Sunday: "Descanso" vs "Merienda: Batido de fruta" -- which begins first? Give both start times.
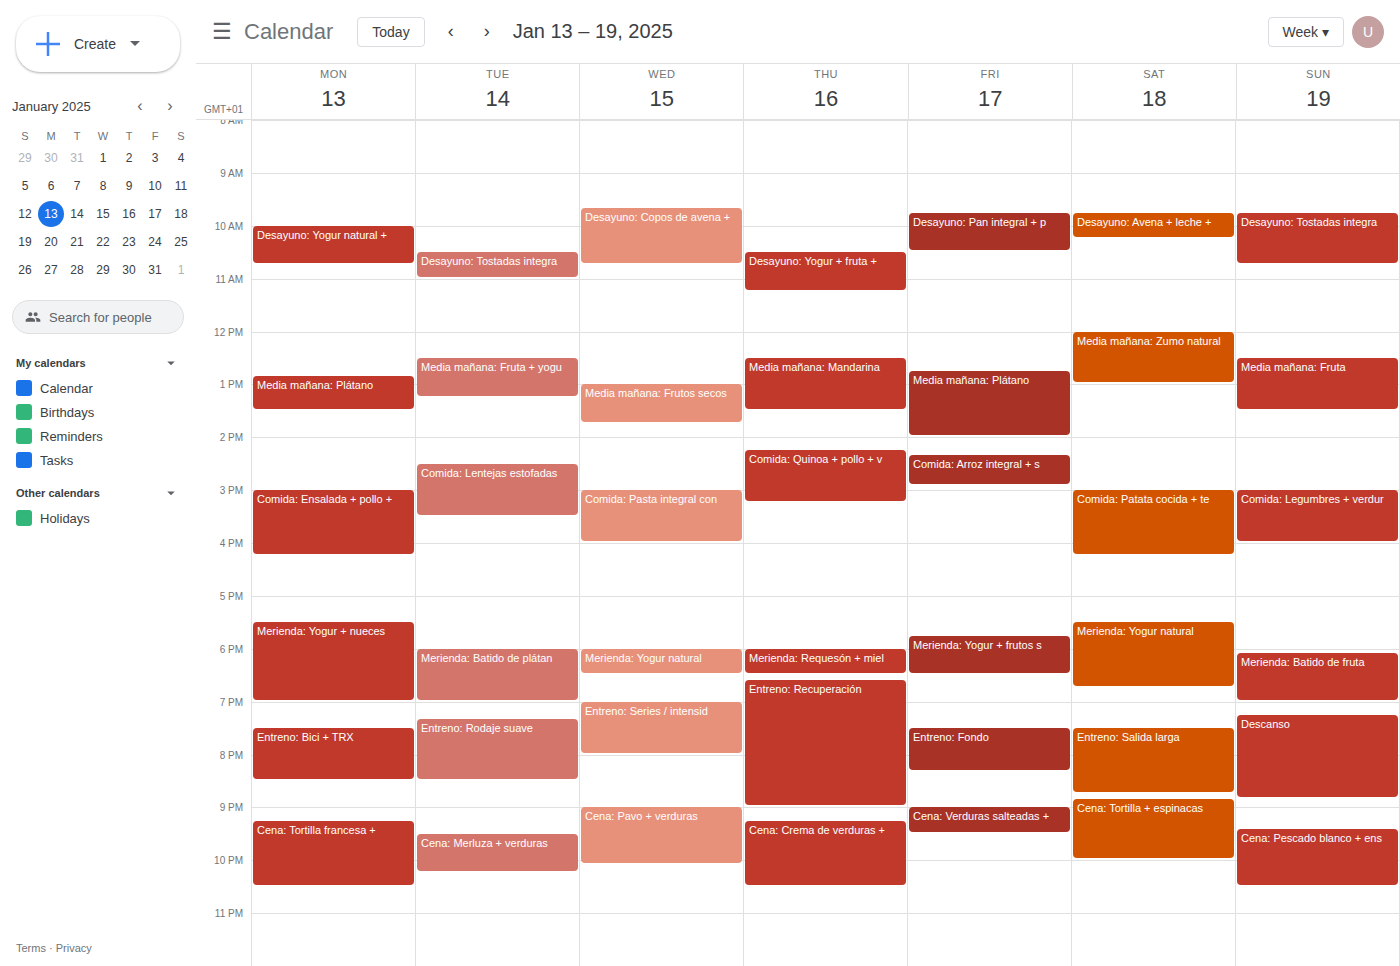
"Merienda: Batido de fruta" 18:05; "Descanso" 19:15.